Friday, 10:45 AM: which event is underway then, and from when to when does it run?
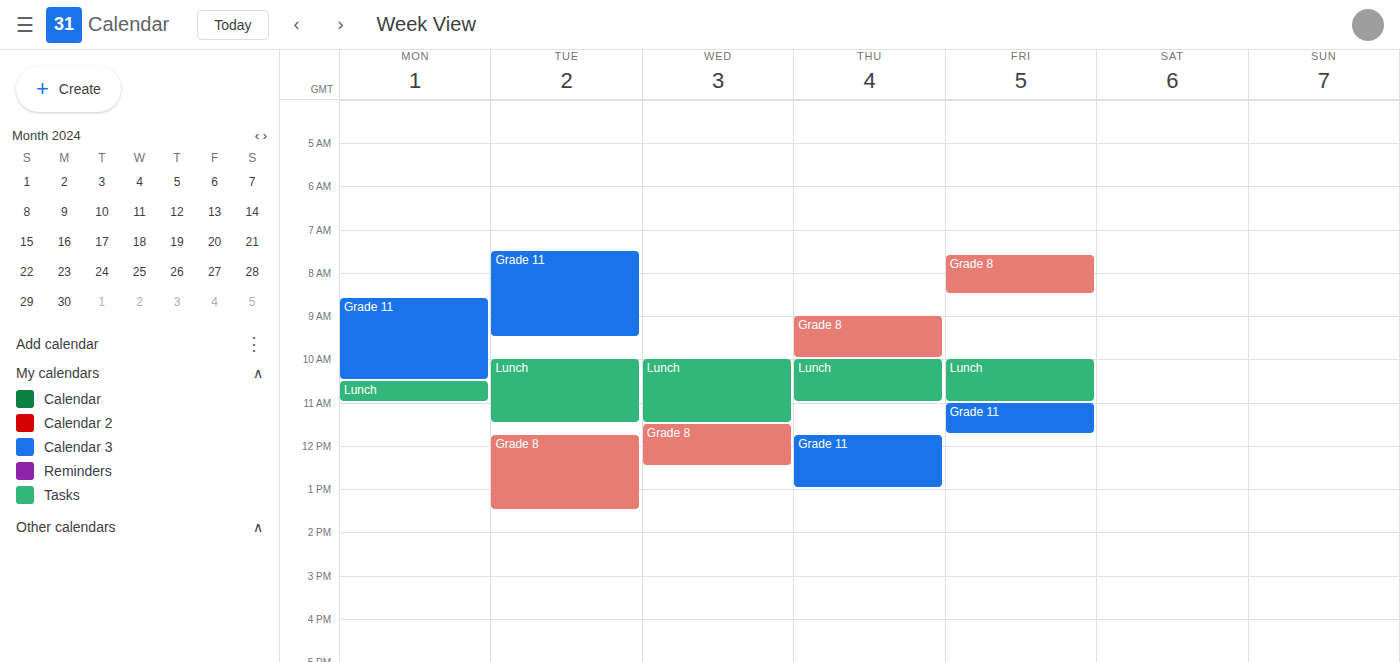
"Lunch", 10:00 AM to 11:00 AM